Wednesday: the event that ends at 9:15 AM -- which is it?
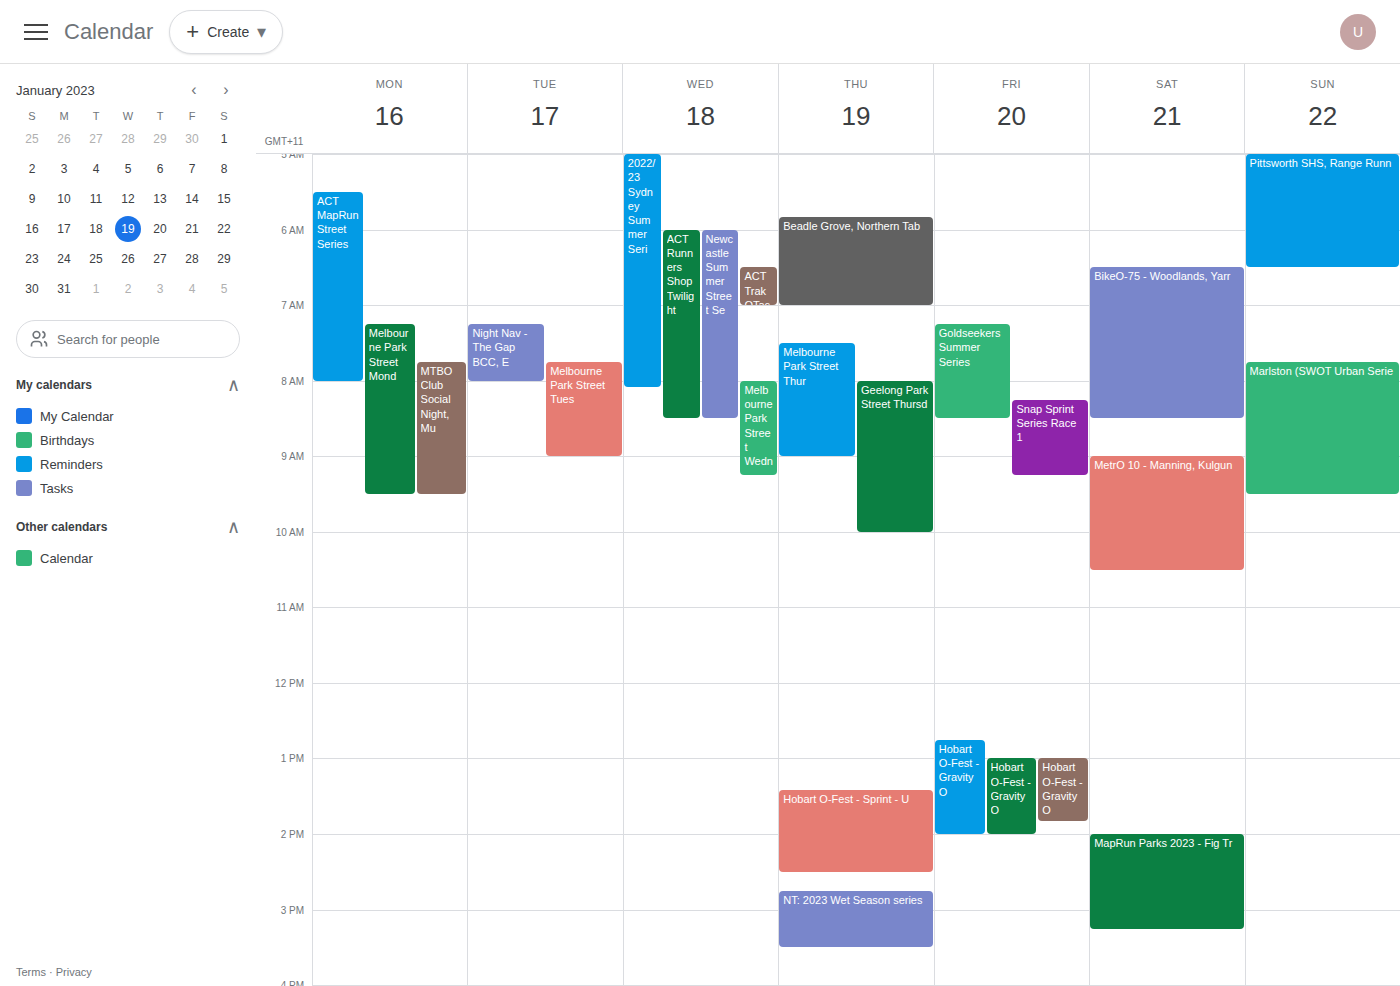
"Melbourne Park Street Wedn"